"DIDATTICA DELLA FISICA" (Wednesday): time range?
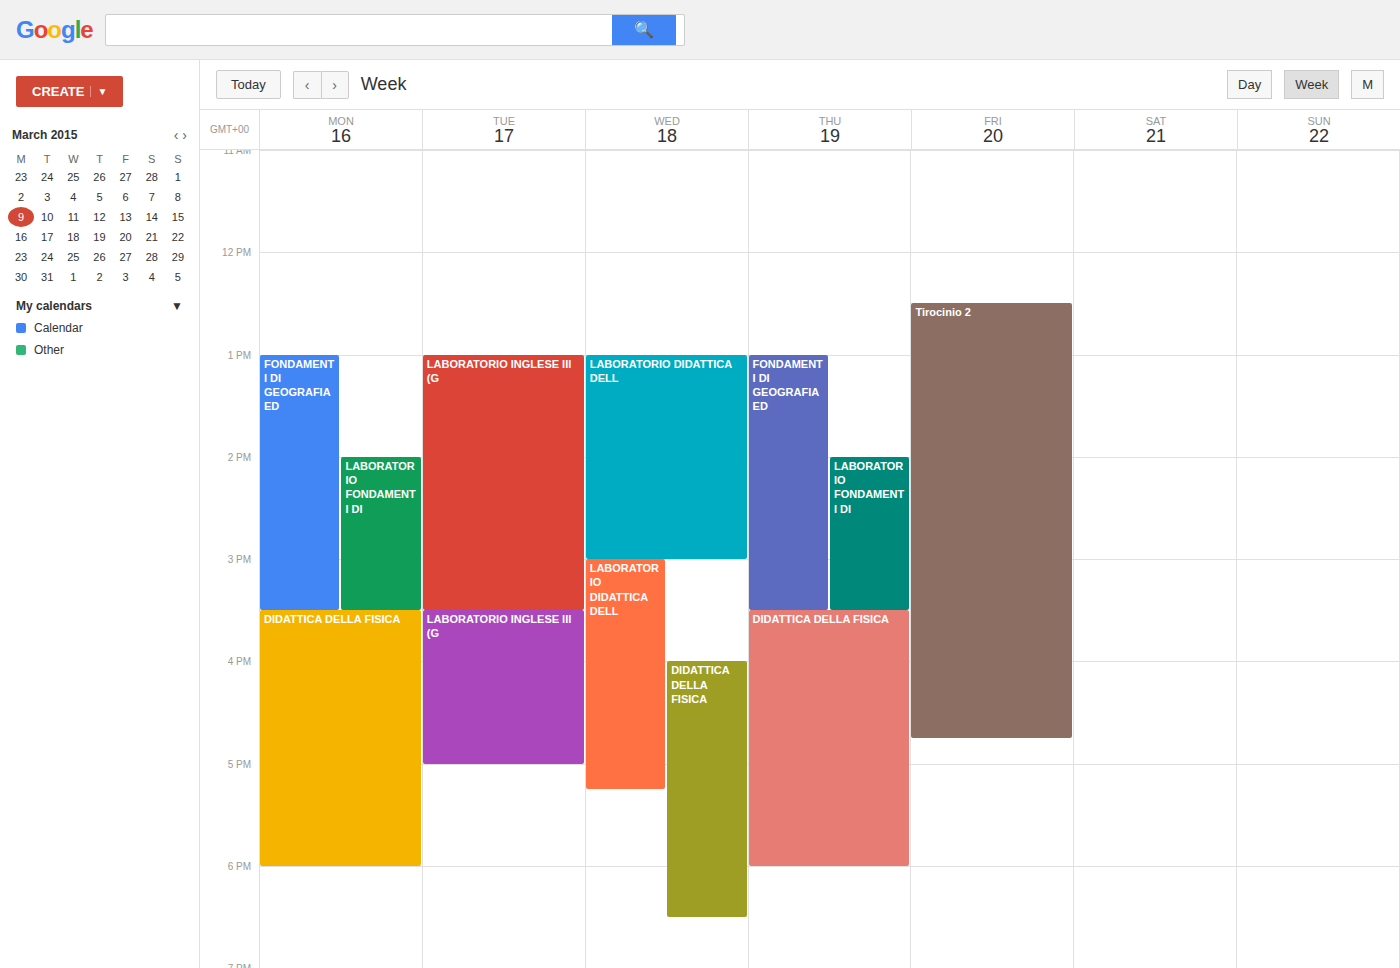
16:00 to 18:30